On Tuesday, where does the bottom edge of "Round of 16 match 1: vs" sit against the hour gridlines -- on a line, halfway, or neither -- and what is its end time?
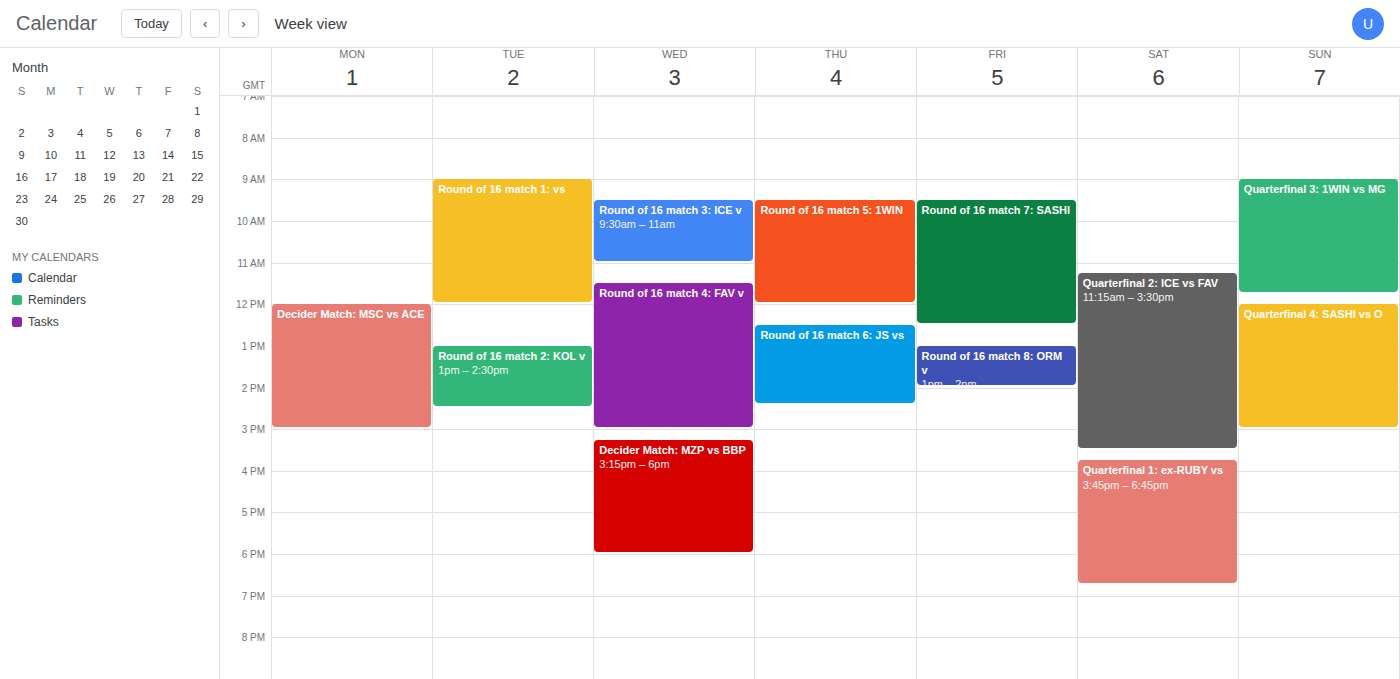
12:00 PM -- exactly on the 12 PM line.